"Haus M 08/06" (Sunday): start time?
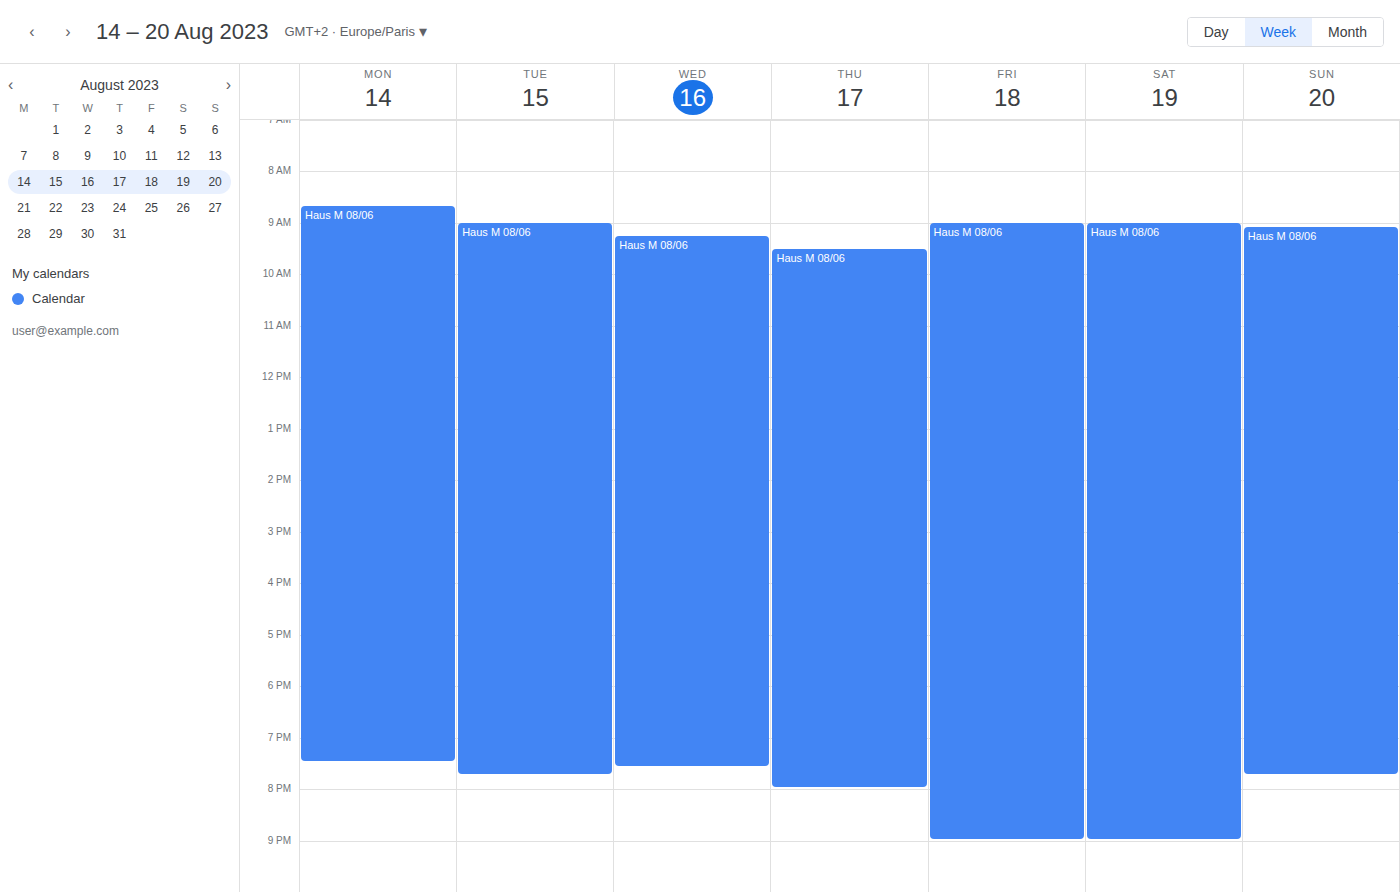
9:05 AM